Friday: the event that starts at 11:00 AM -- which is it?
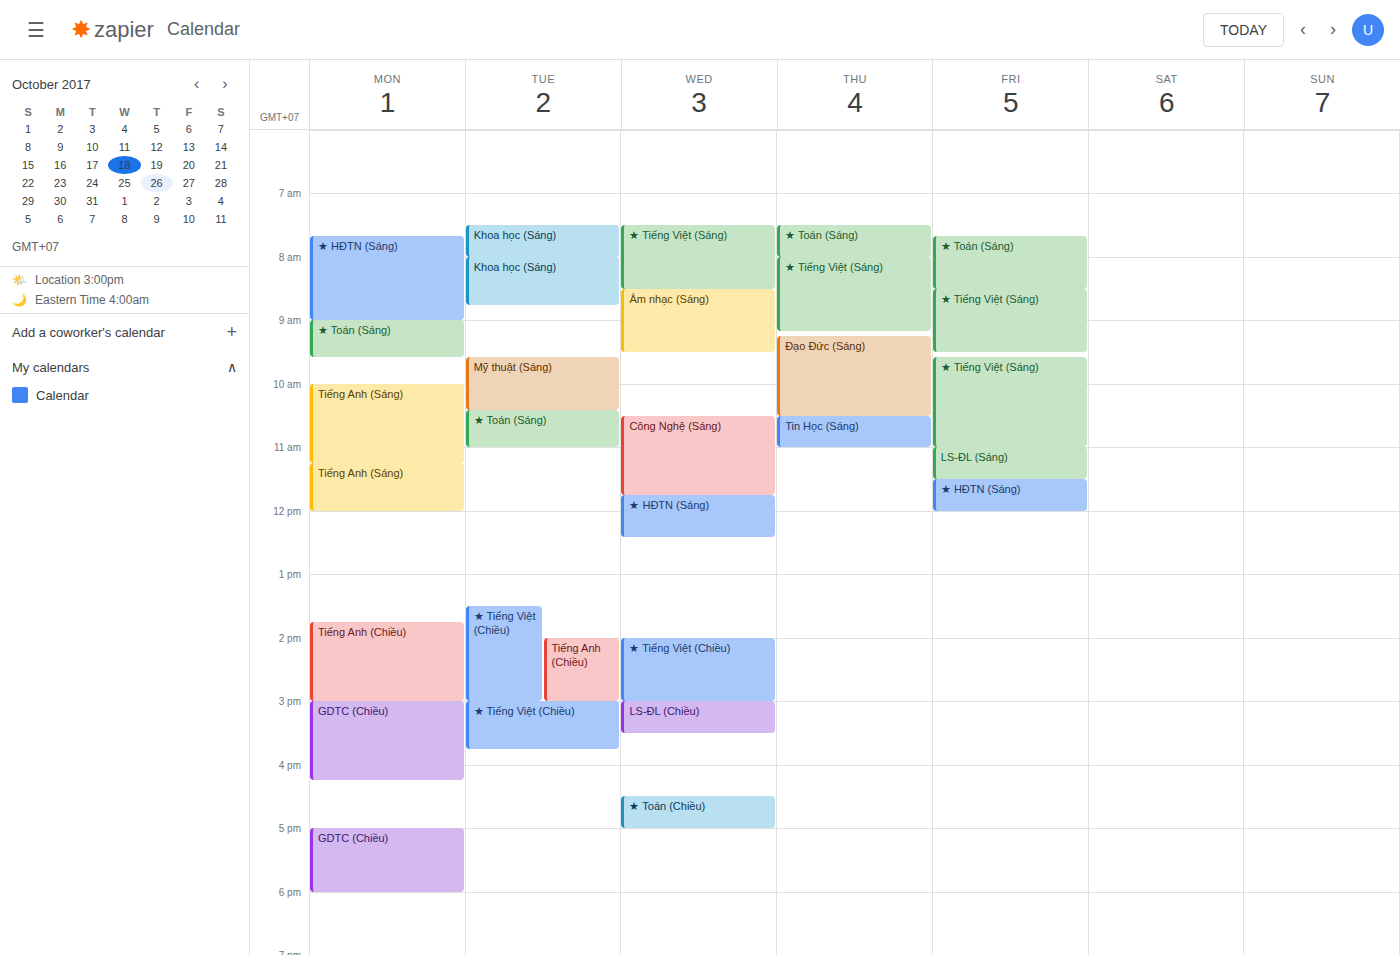
"LS-ĐL (Sáng)"